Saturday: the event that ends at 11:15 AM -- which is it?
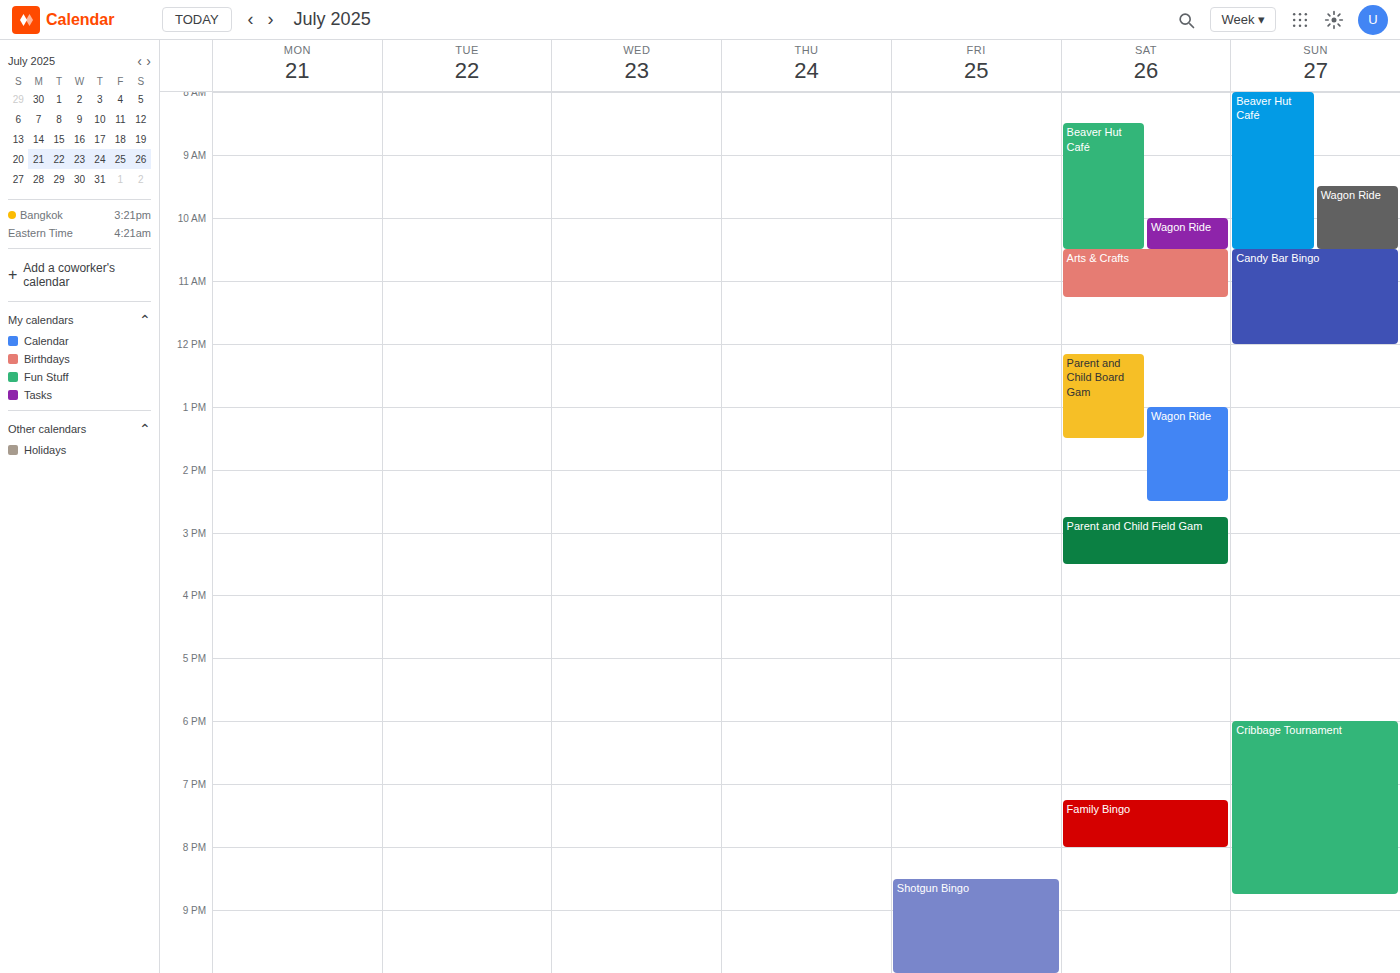
"Arts & Crafts"